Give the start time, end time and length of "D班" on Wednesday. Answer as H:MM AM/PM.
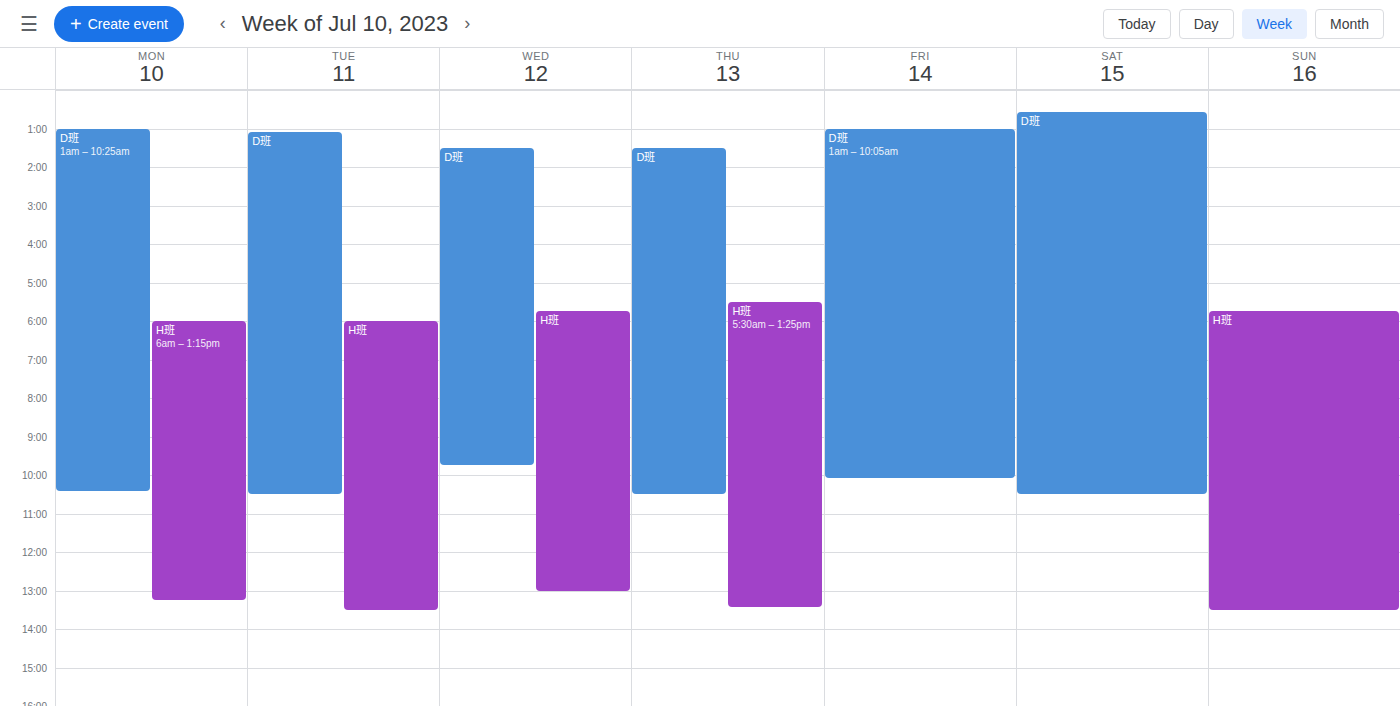
1:30 AM to 9:45 AM, 8 hours 15 minutes